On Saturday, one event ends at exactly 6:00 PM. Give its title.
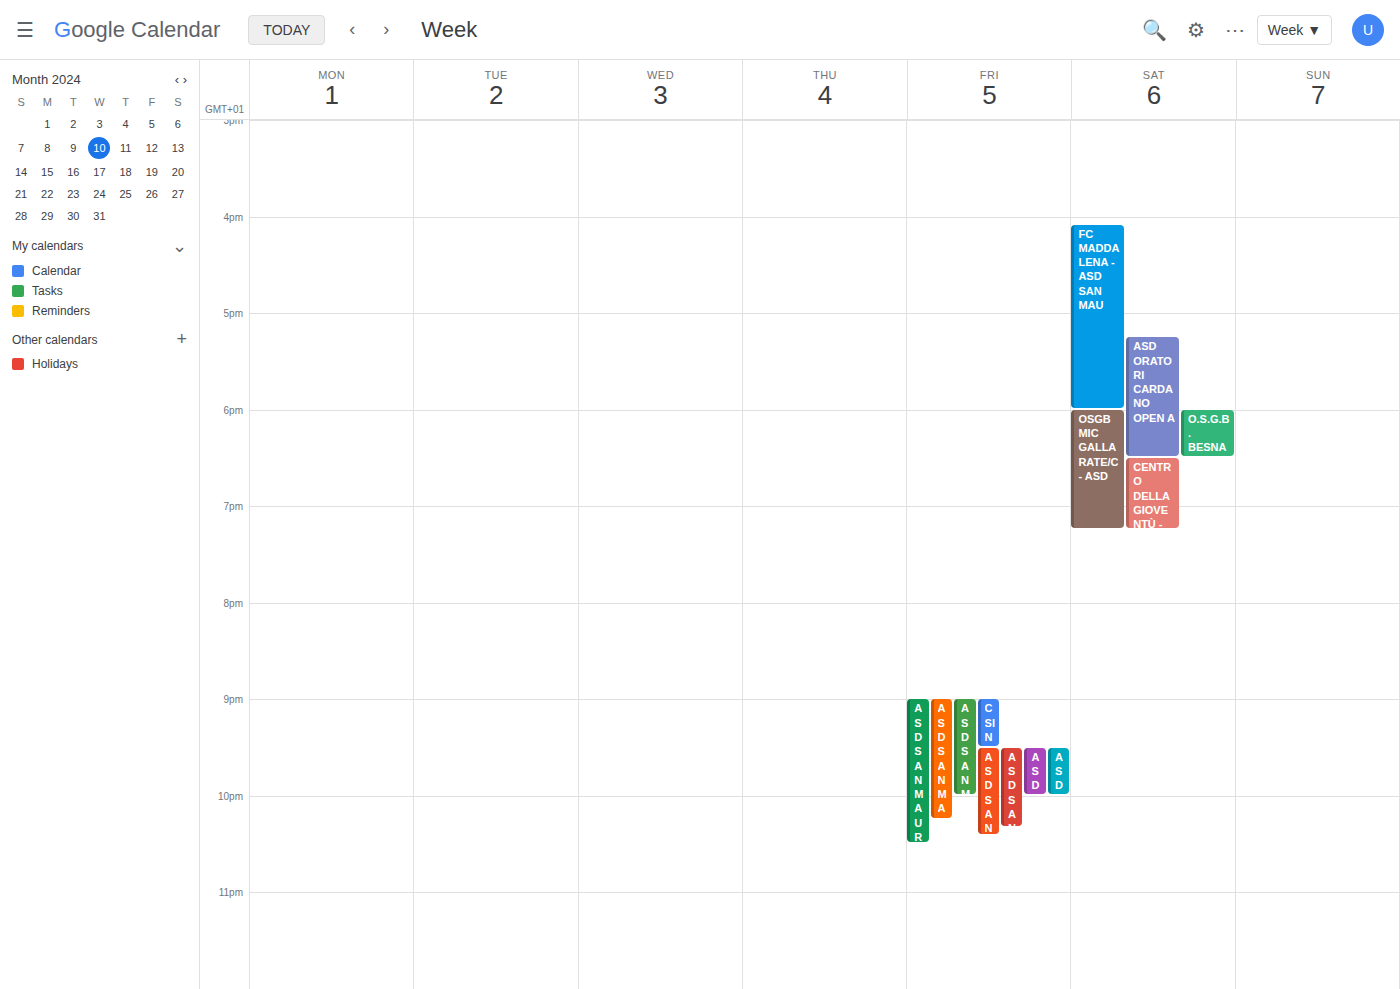
"FC MADDALENA - ASD SAN MAU"